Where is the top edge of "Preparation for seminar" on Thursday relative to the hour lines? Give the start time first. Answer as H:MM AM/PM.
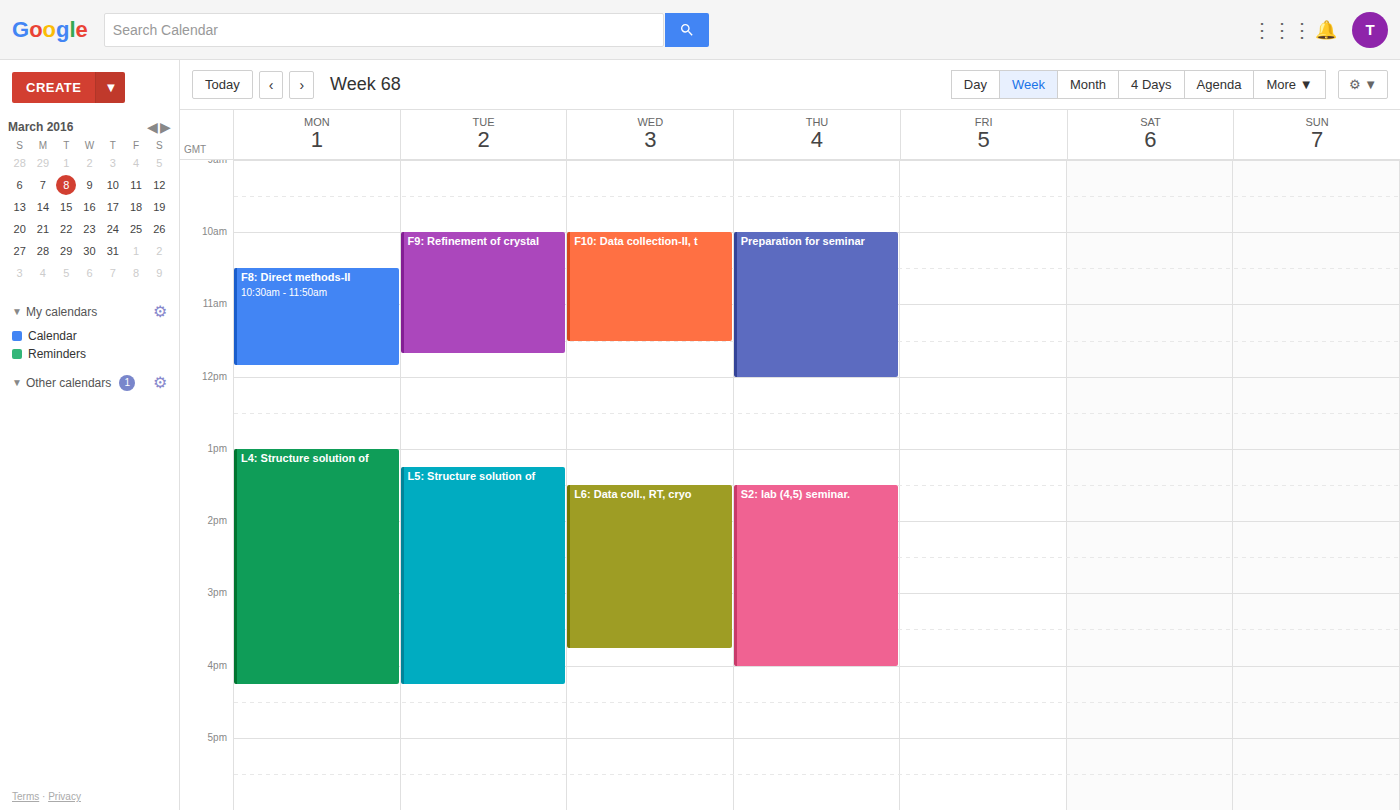
10:00 AM -- exactly on the 10 AM line.